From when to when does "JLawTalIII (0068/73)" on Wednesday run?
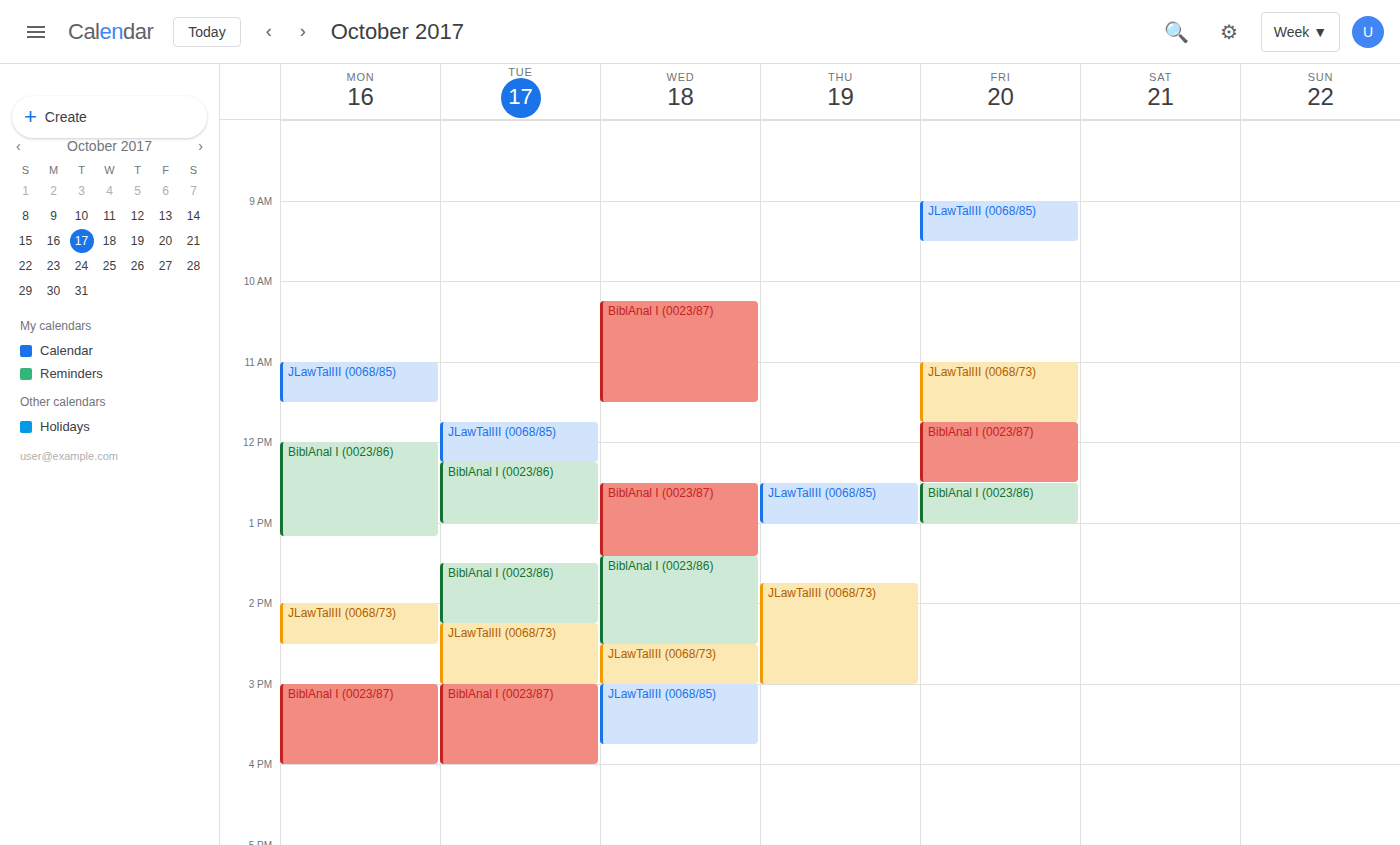
2:30 PM to 3:00 PM